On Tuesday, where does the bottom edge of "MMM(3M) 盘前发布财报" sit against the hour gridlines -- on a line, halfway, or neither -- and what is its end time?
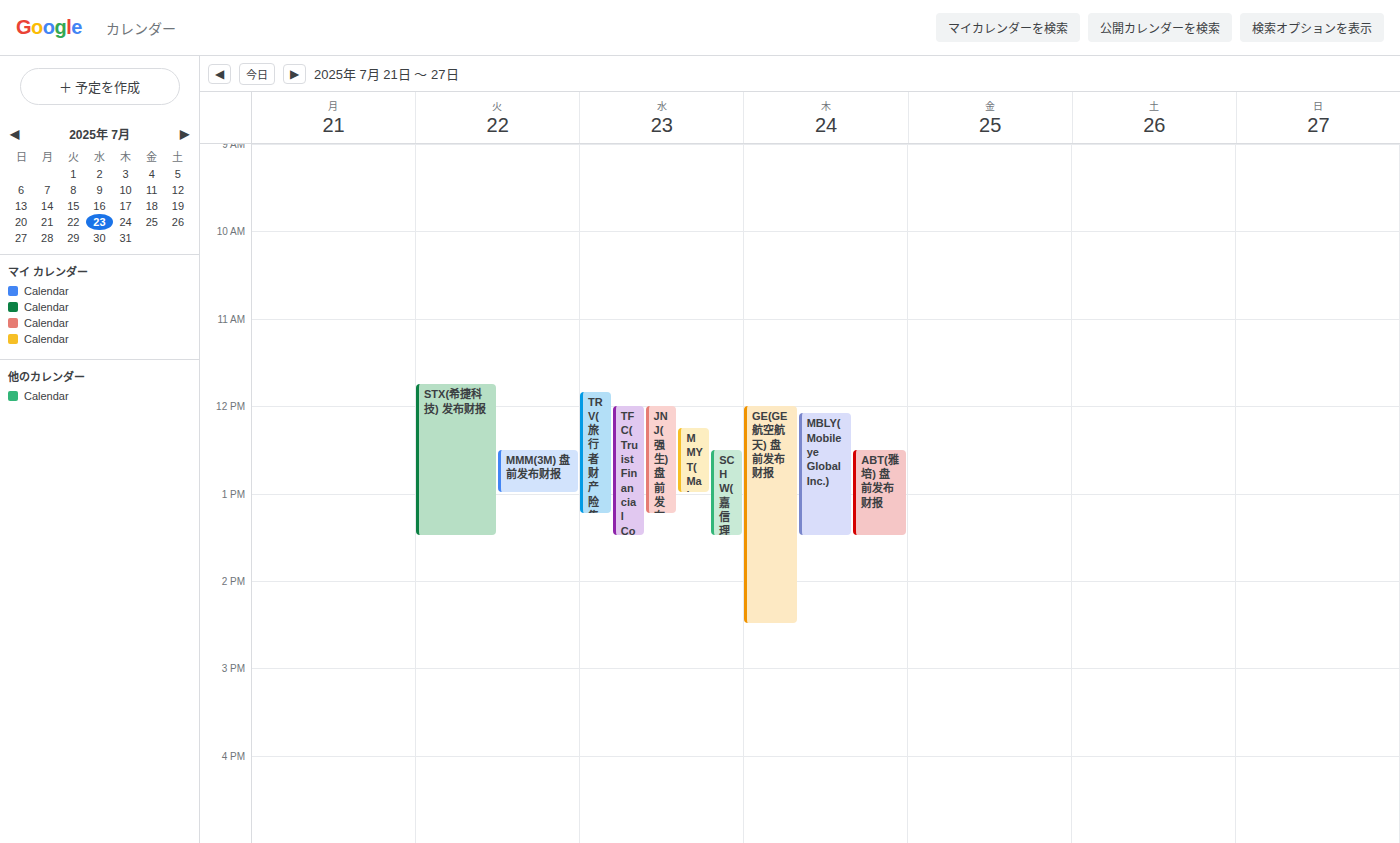
1:00 PM -- exactly on the 1 PM line.